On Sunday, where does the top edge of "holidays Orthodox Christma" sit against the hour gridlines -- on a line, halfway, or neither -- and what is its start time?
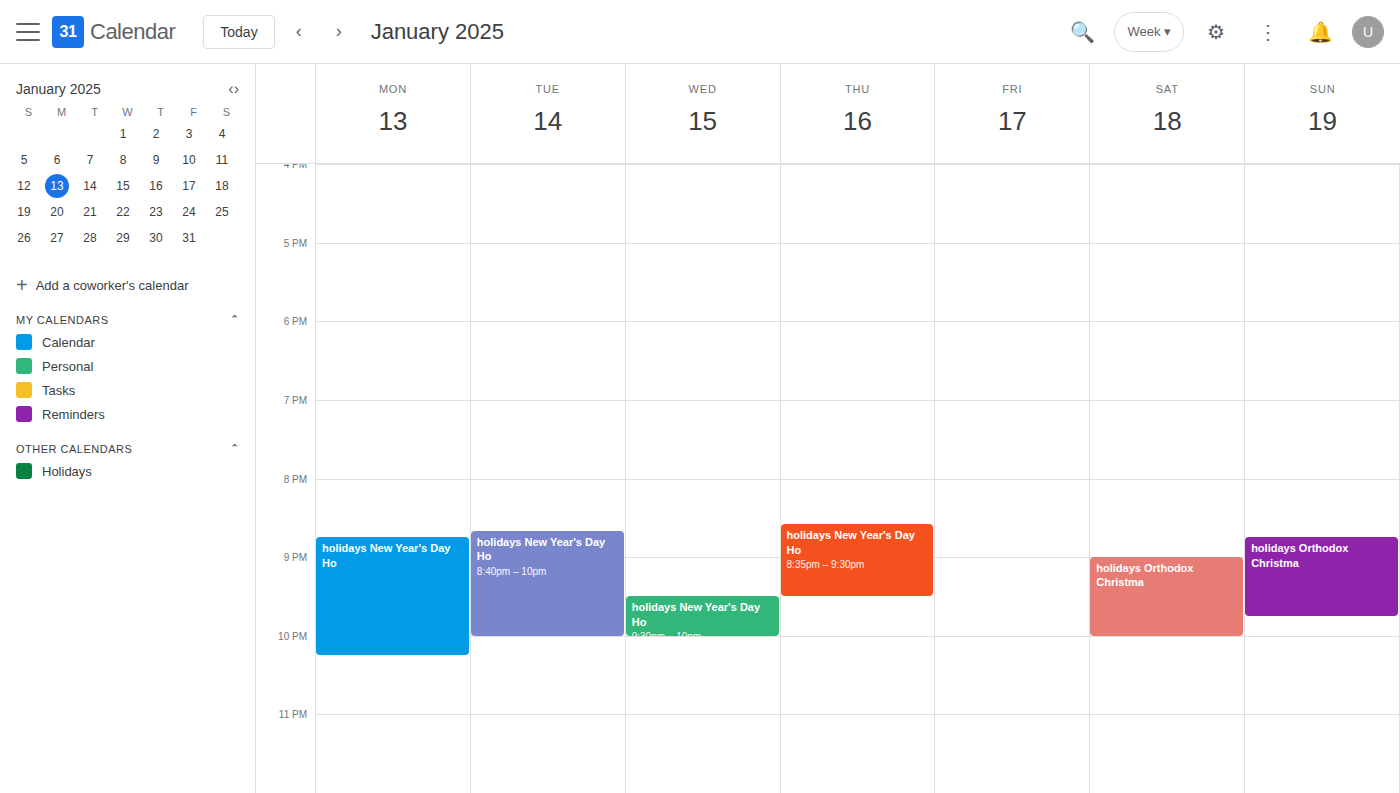
8:45 PM -- neither: three quarters of the way from the 8 PM line to the 9 PM line.